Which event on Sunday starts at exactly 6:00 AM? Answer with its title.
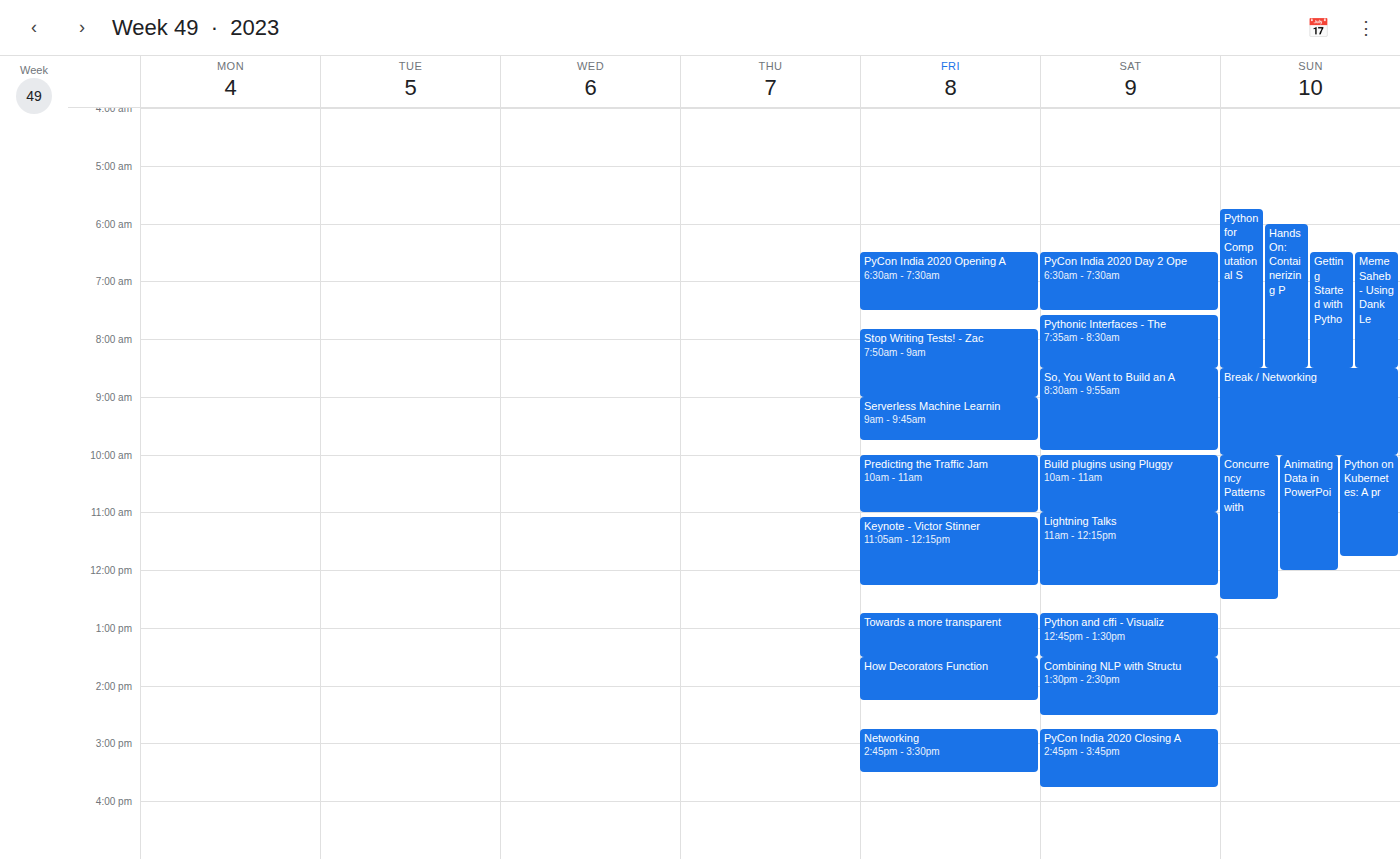
"Hands On: Containerizing P"